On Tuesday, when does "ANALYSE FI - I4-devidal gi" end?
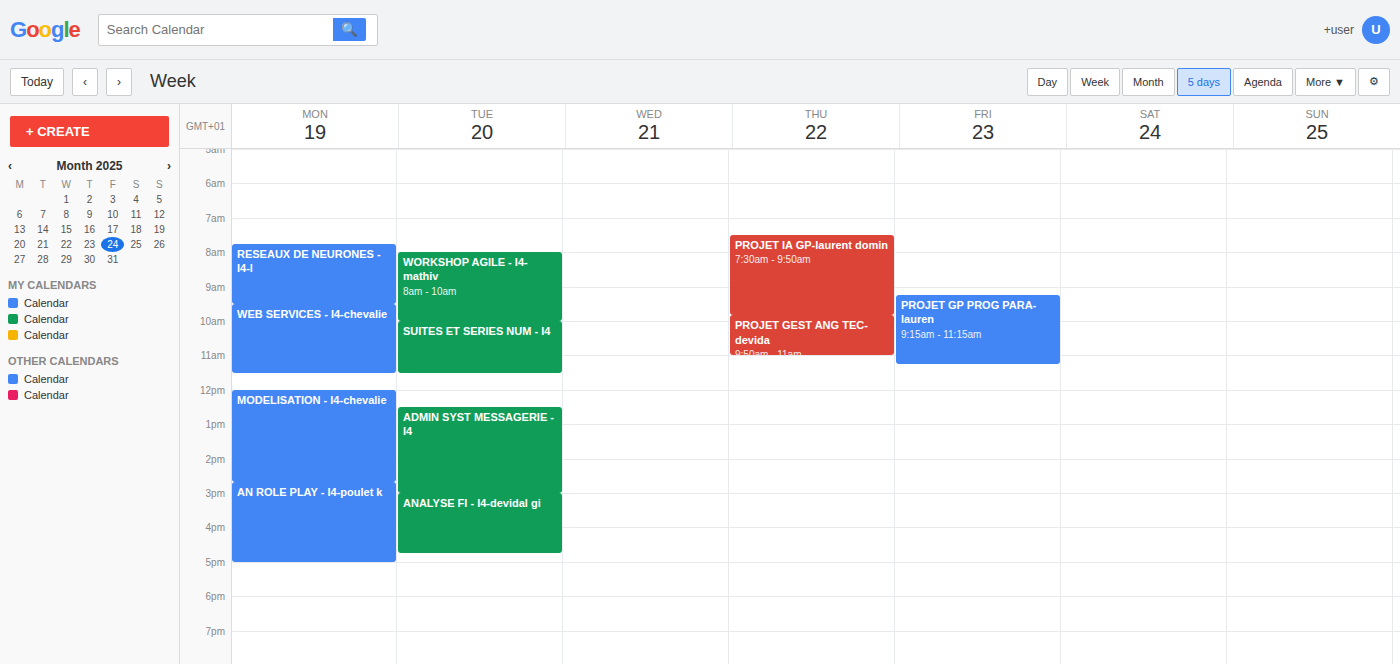
4:45 PM